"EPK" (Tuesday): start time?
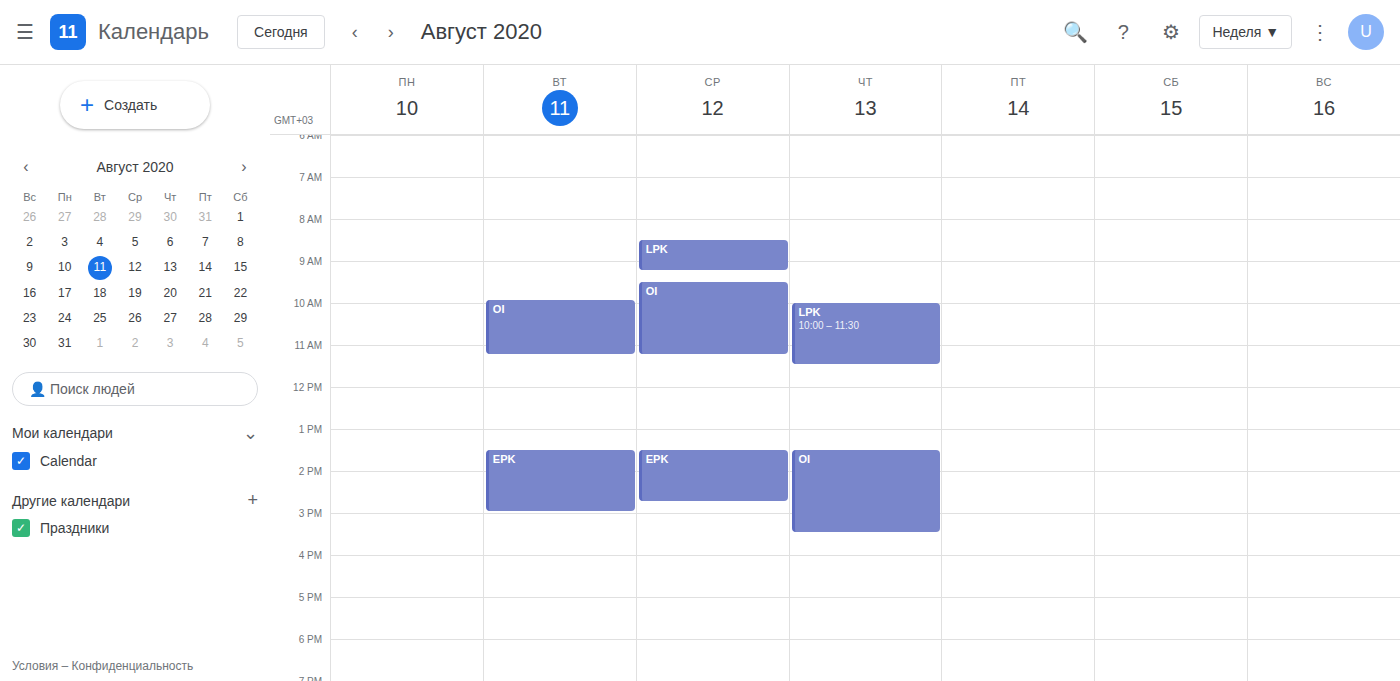
1:30 PM